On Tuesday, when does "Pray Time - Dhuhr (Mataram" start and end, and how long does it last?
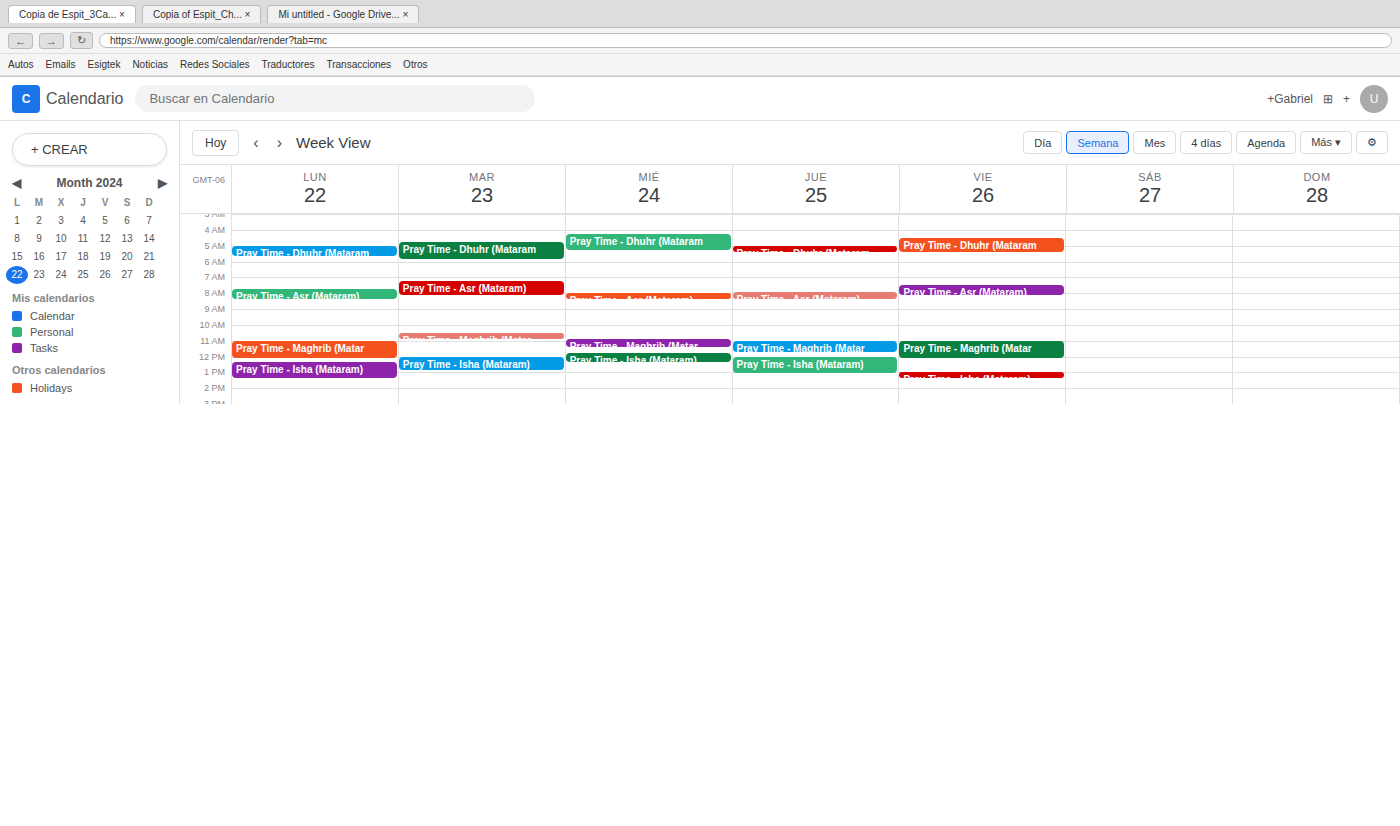
4:45 AM to 6:00 AM, 1 hour 15 minutes